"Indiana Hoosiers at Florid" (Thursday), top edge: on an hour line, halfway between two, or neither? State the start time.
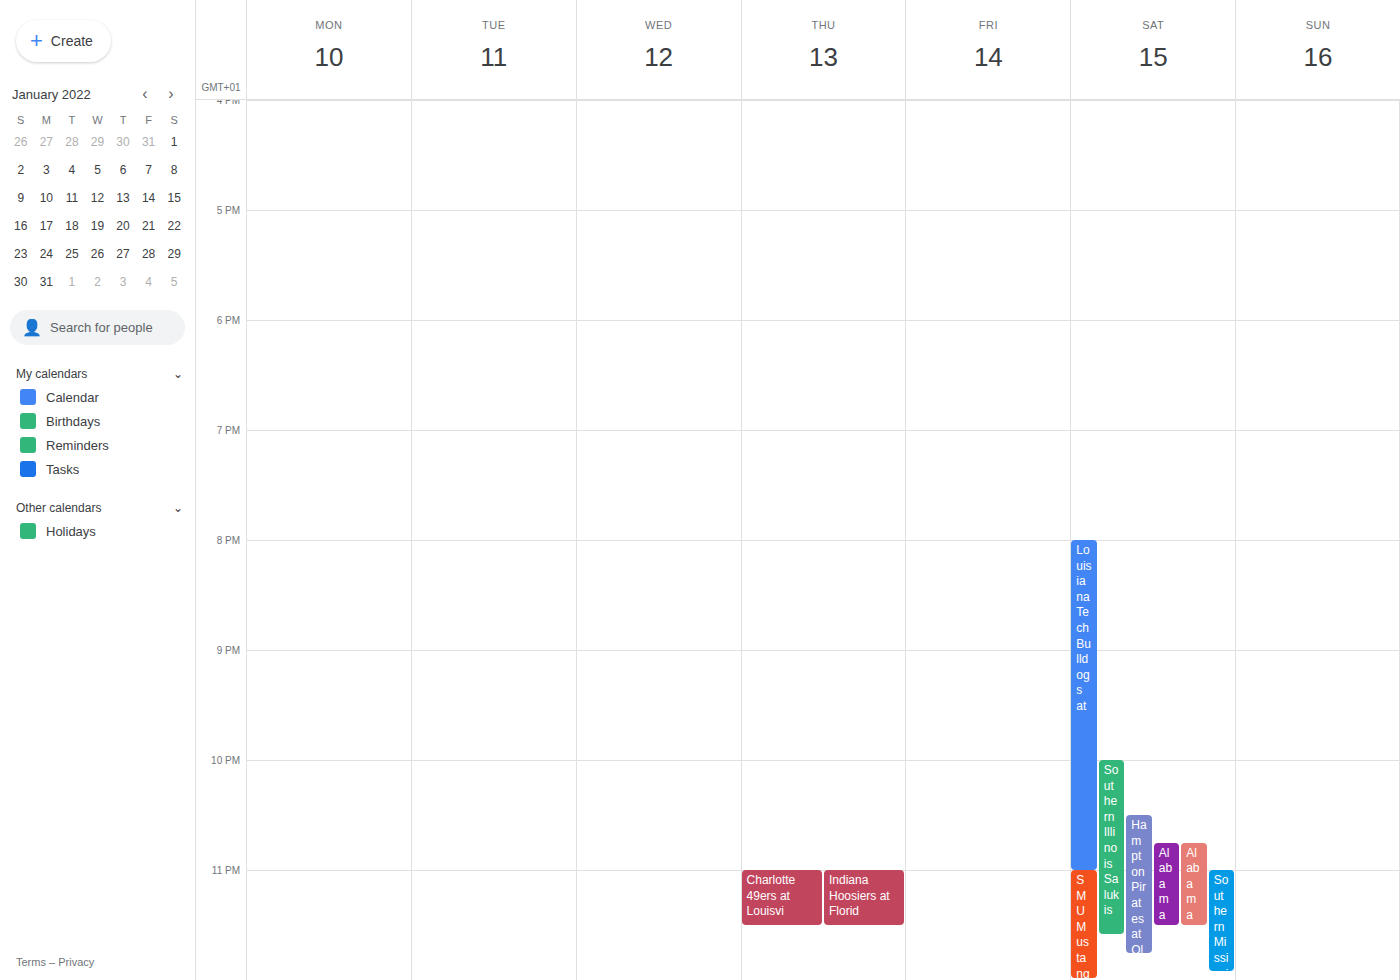
11:00 PM -- exactly on the 11 PM line.